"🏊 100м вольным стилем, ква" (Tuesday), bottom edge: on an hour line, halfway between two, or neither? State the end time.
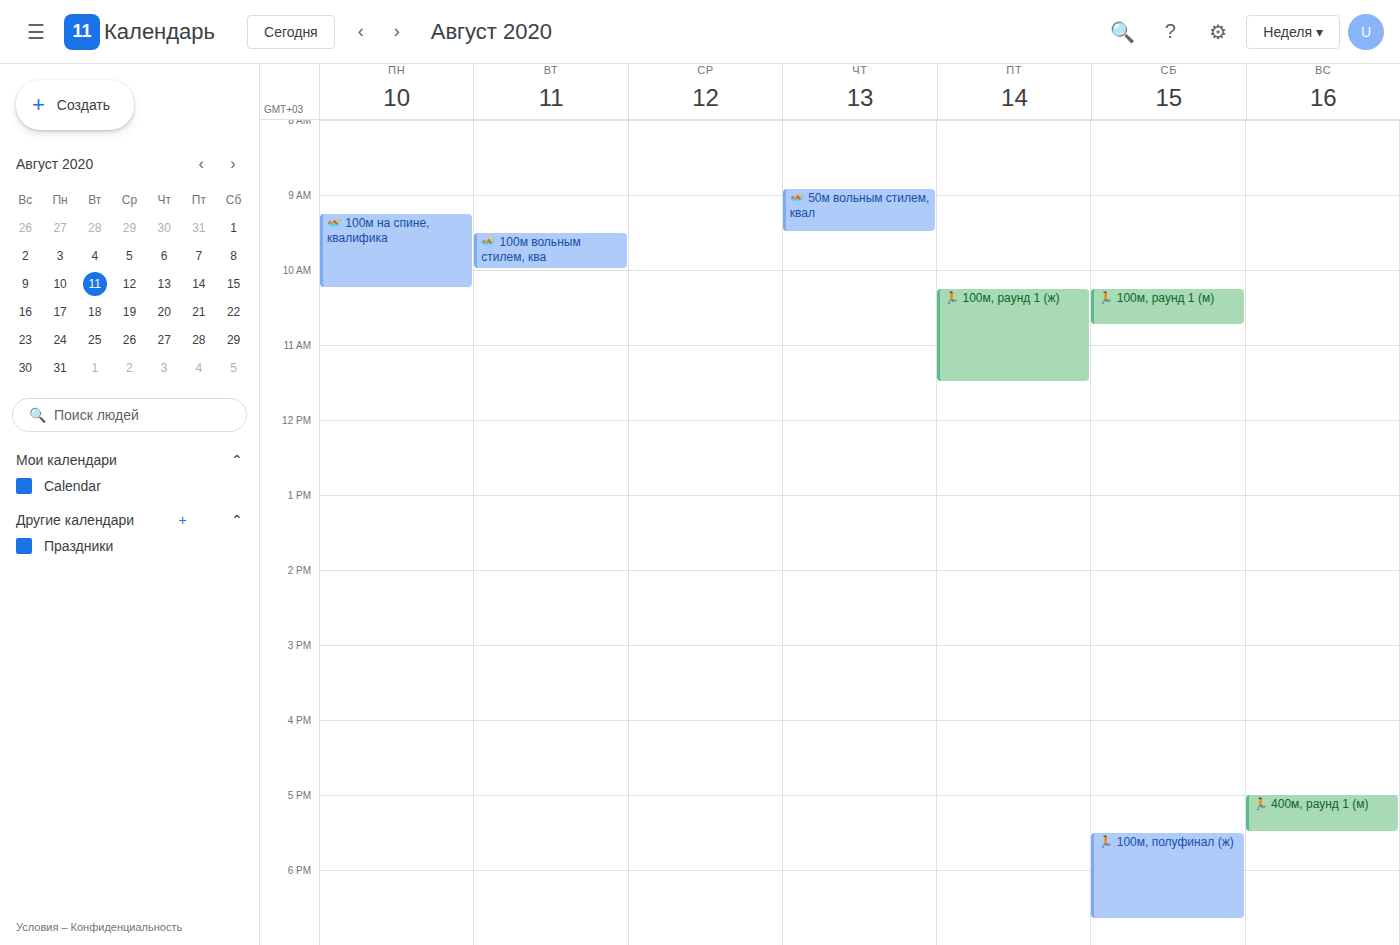
10:00 AM -- exactly on the 10 AM line.